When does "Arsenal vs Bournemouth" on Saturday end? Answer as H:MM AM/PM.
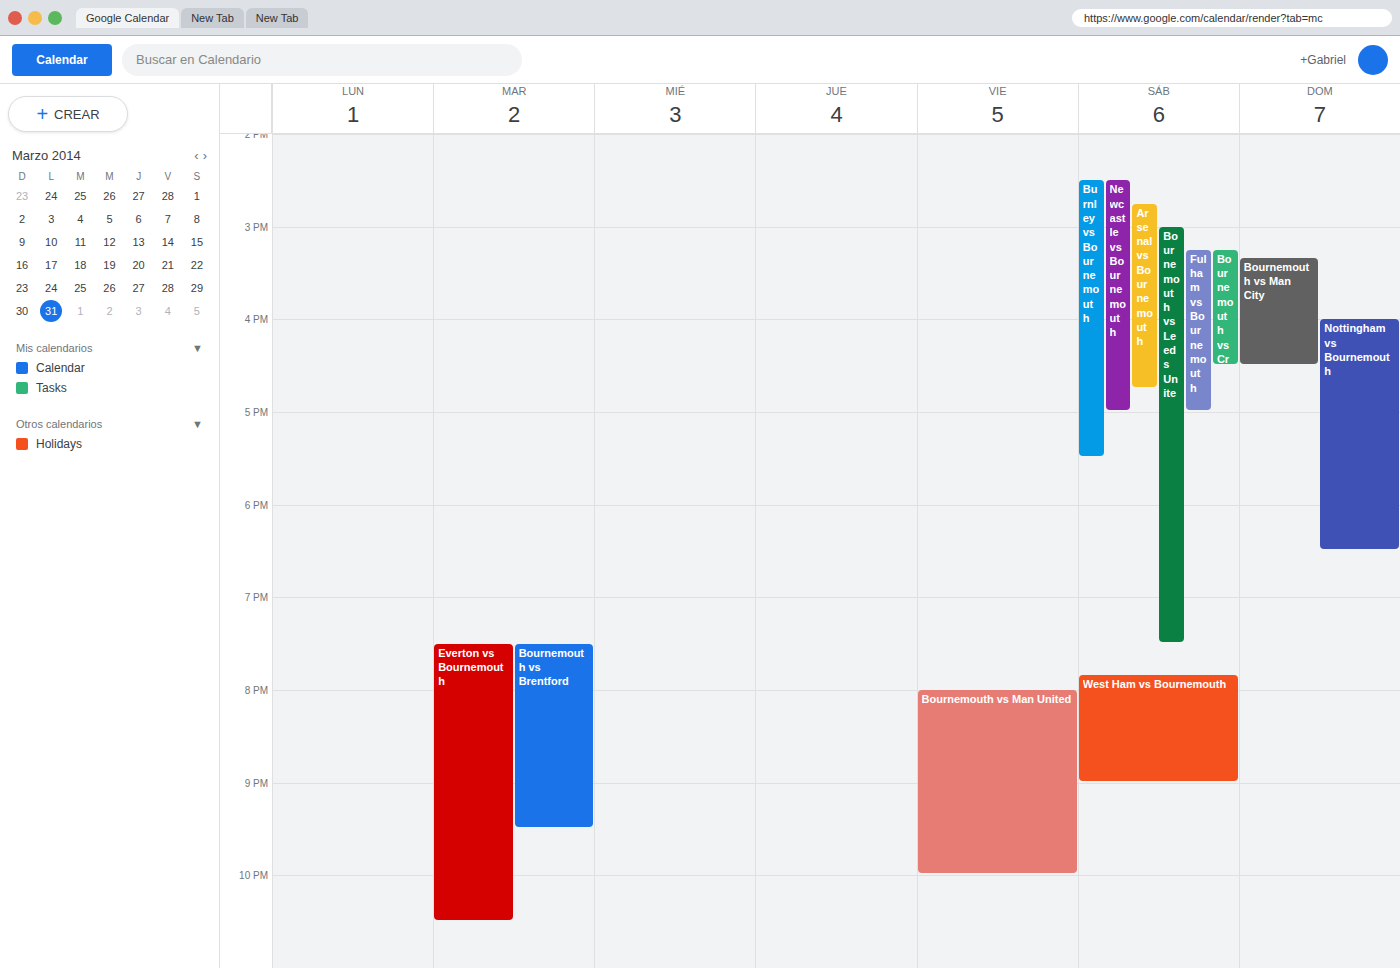
4:45 PM